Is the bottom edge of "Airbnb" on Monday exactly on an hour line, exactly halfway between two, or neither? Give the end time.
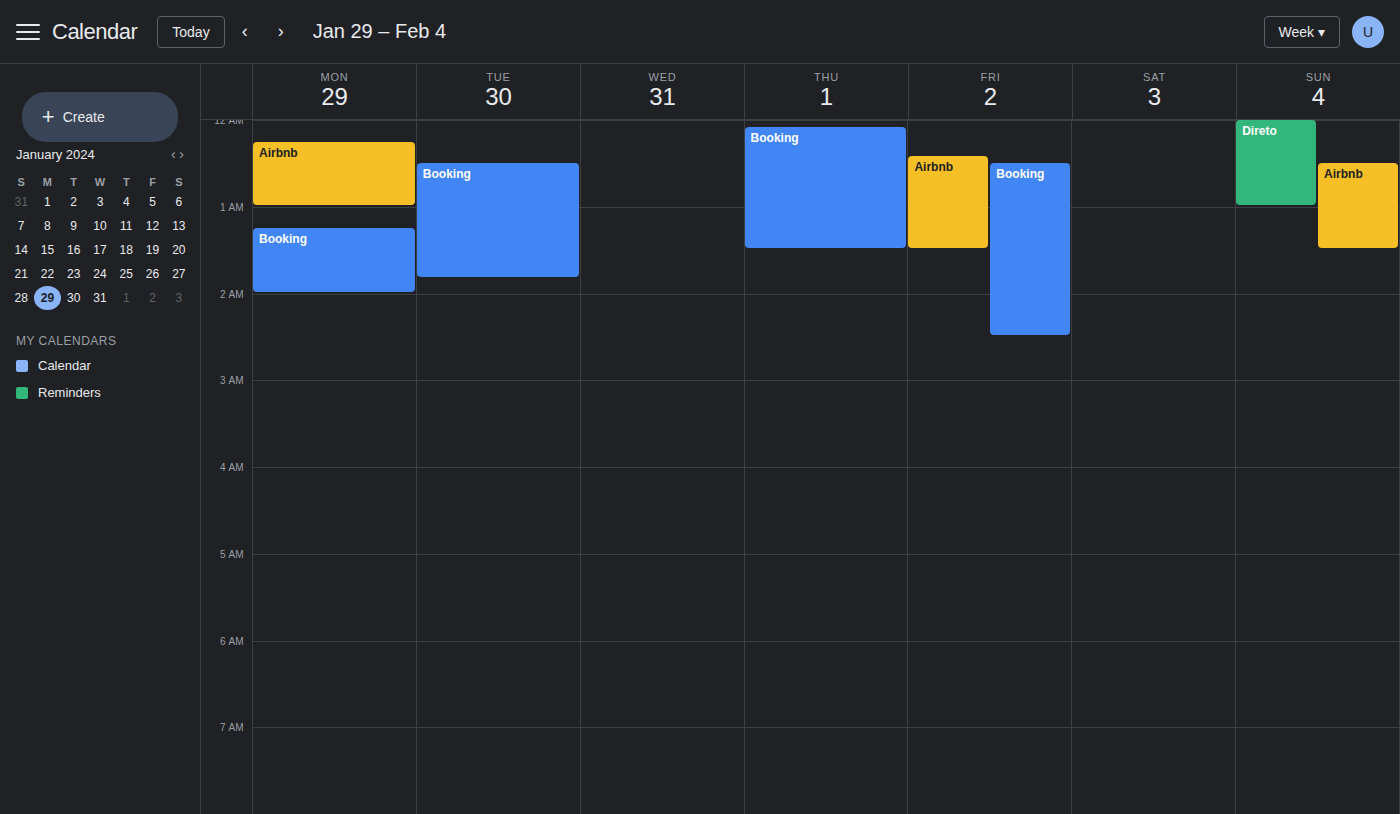
1:00 AM -- exactly on the 1 AM line.